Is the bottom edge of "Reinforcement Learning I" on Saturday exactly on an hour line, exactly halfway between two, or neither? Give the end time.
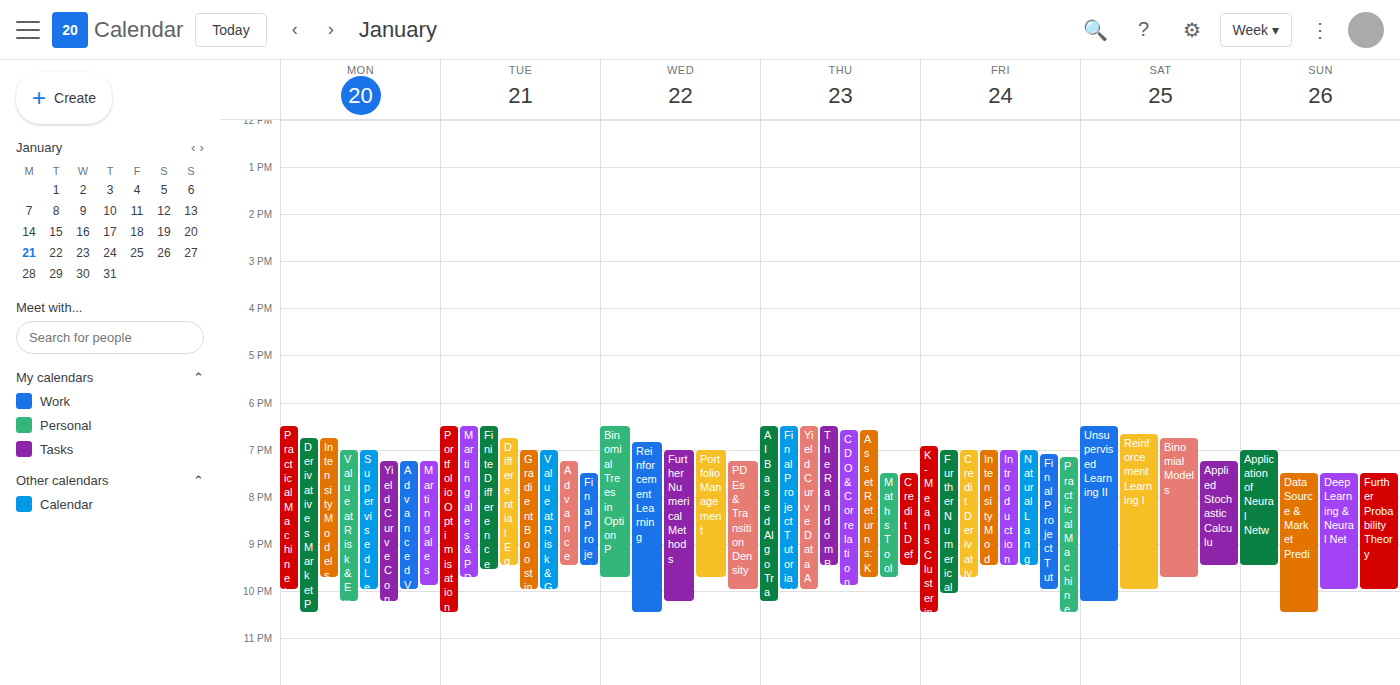
22:00 -- exactly on the 22:00 line.